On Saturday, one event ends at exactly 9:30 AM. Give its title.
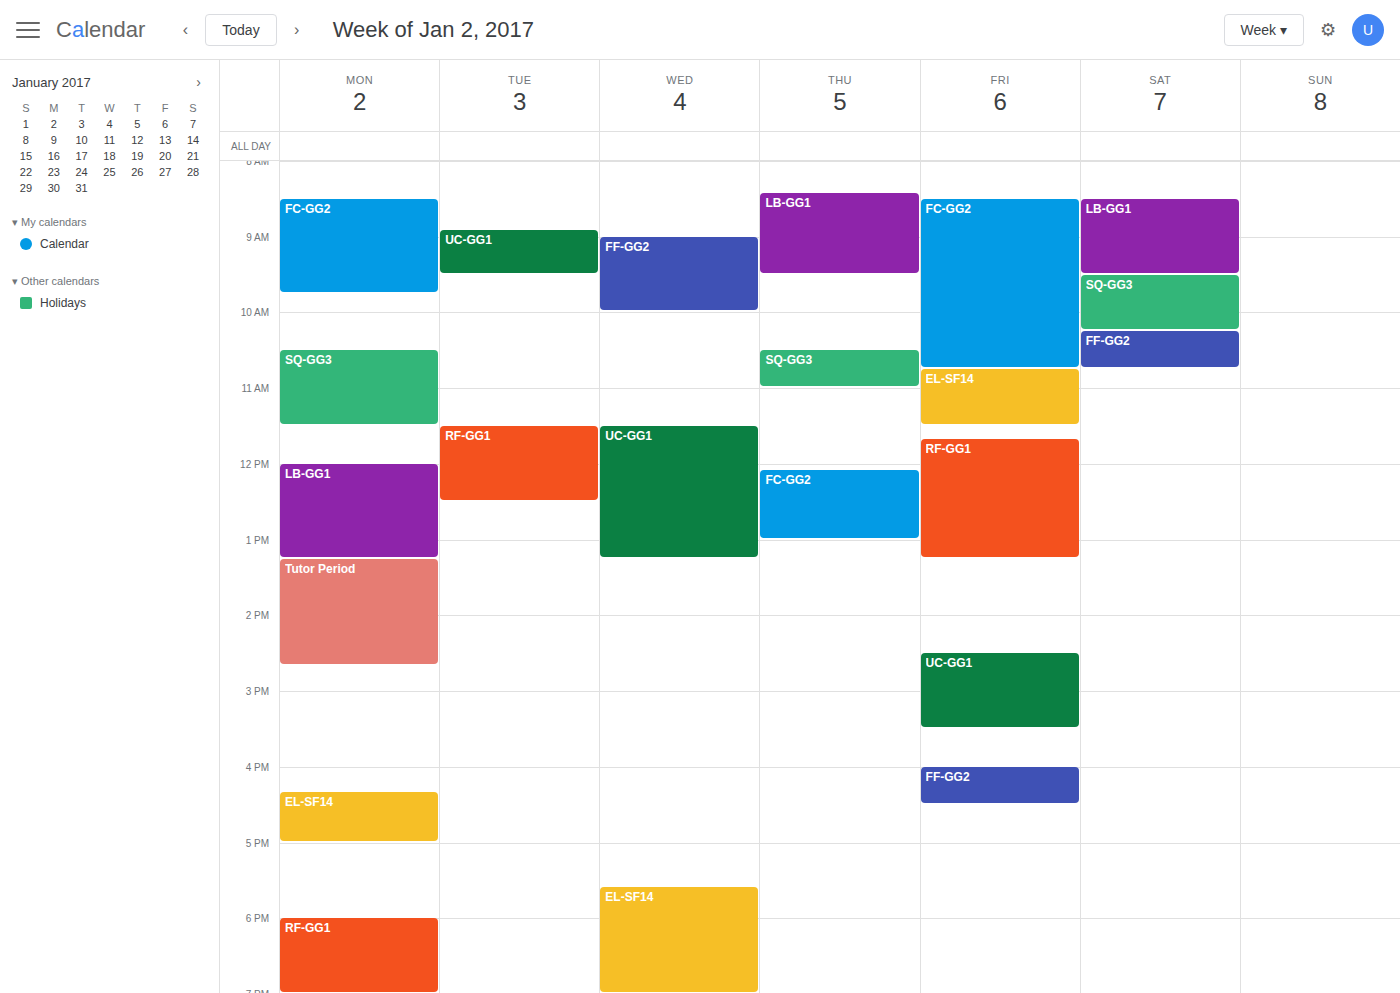
"LB-GG1"